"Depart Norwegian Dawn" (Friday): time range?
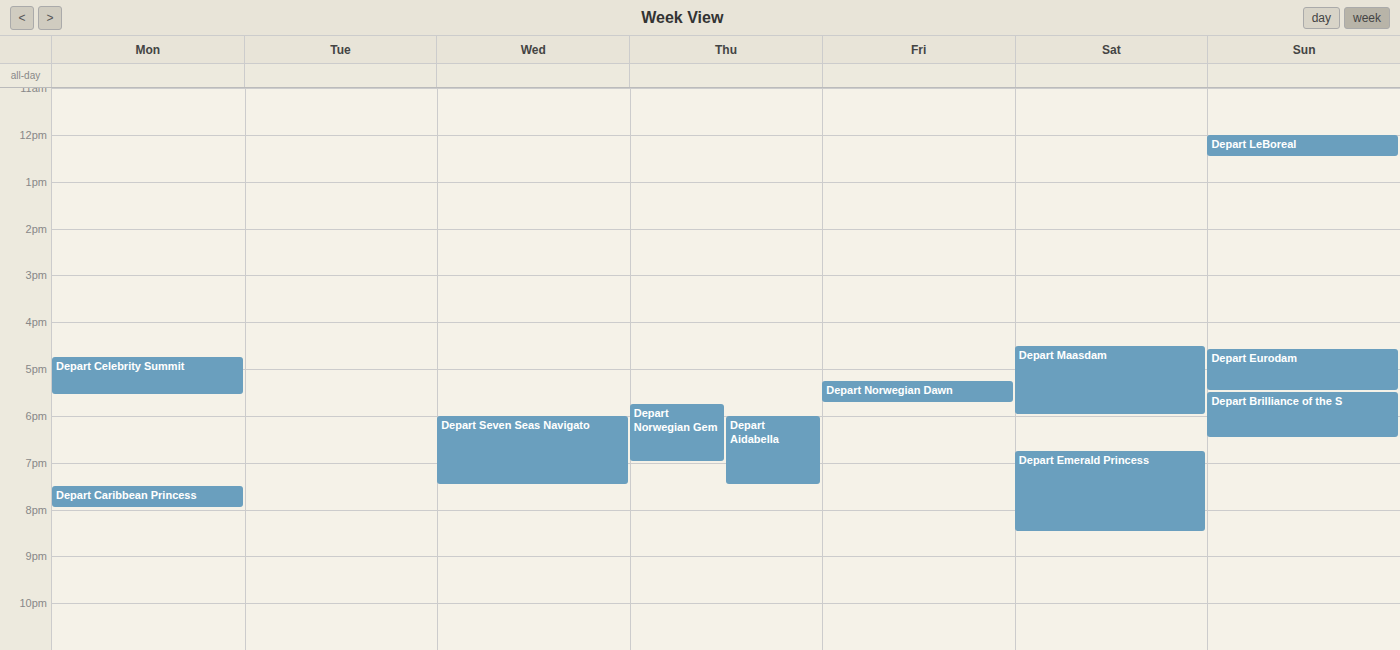
17:15 to 17:45